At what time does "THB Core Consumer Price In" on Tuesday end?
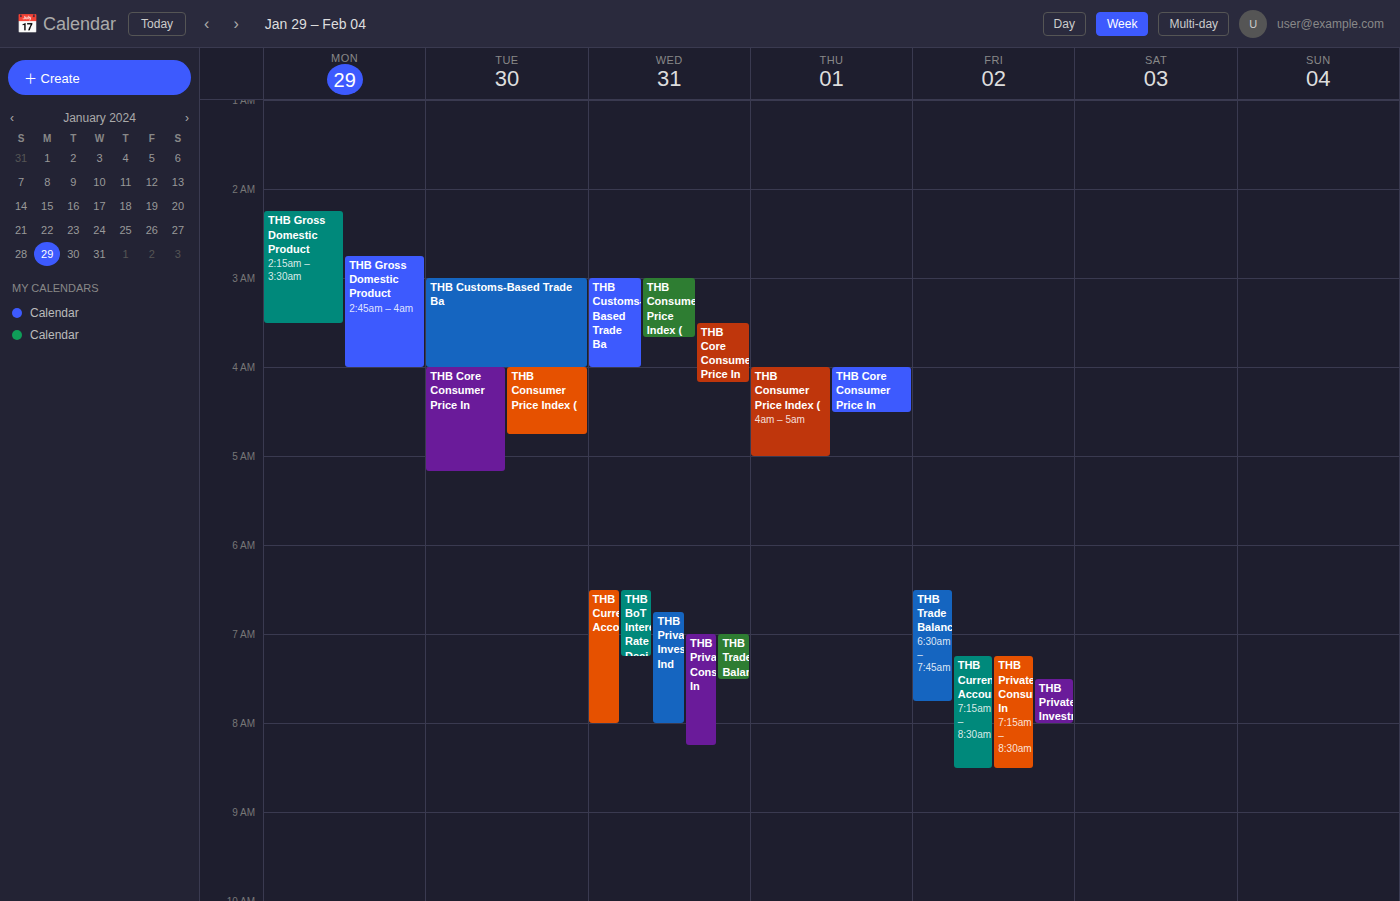
5:10 AM